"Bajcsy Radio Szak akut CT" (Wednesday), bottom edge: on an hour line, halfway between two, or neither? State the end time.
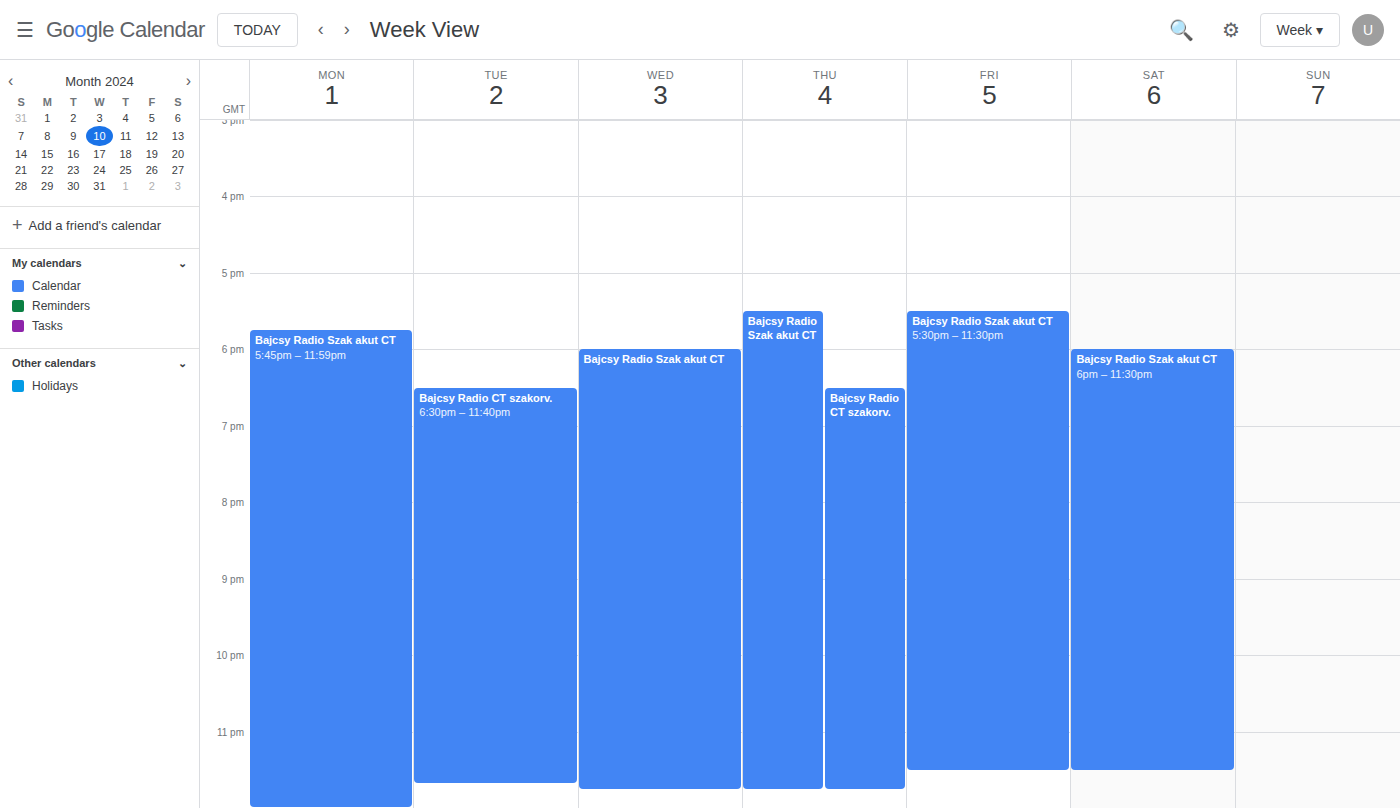
11:45 PM -- neither: three quarters of the way from the 11 PM line to the 12 AM line.